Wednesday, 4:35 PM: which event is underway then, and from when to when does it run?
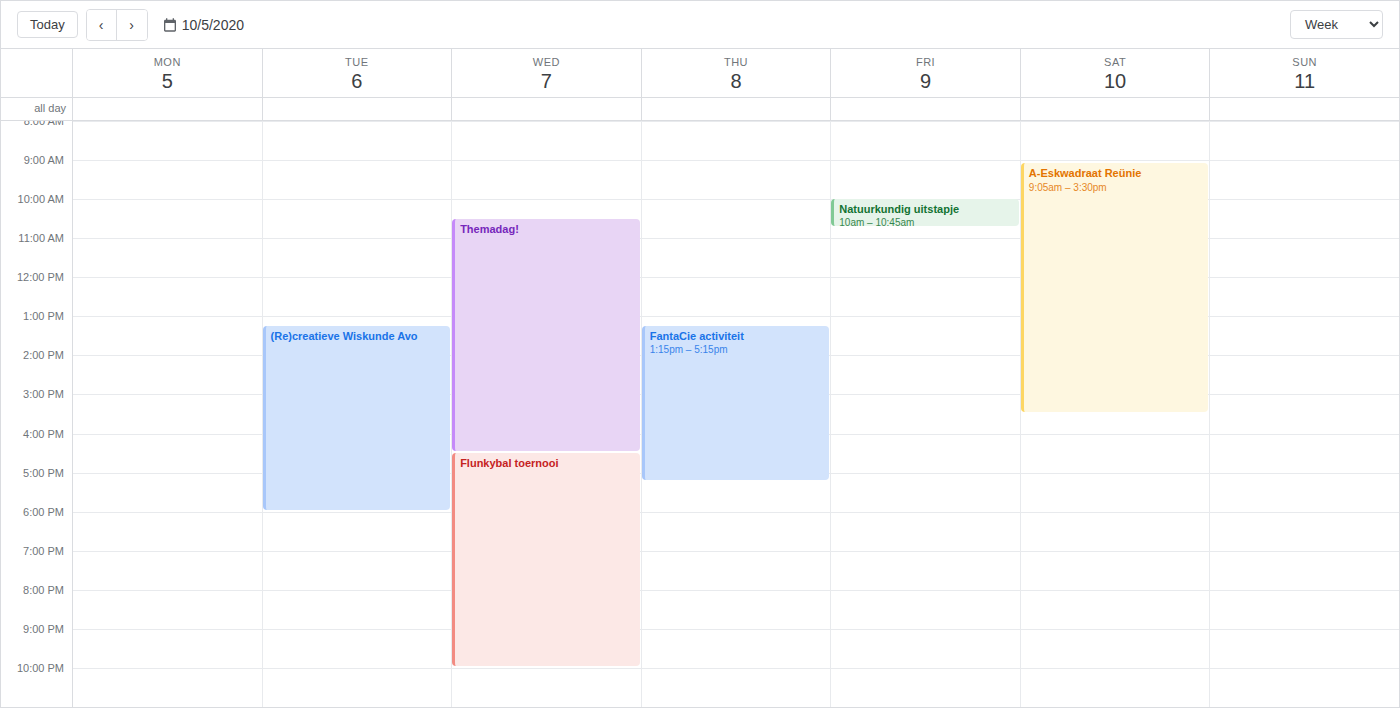
"Flunkybal toernooi", 4:30 PM to 10:00 PM